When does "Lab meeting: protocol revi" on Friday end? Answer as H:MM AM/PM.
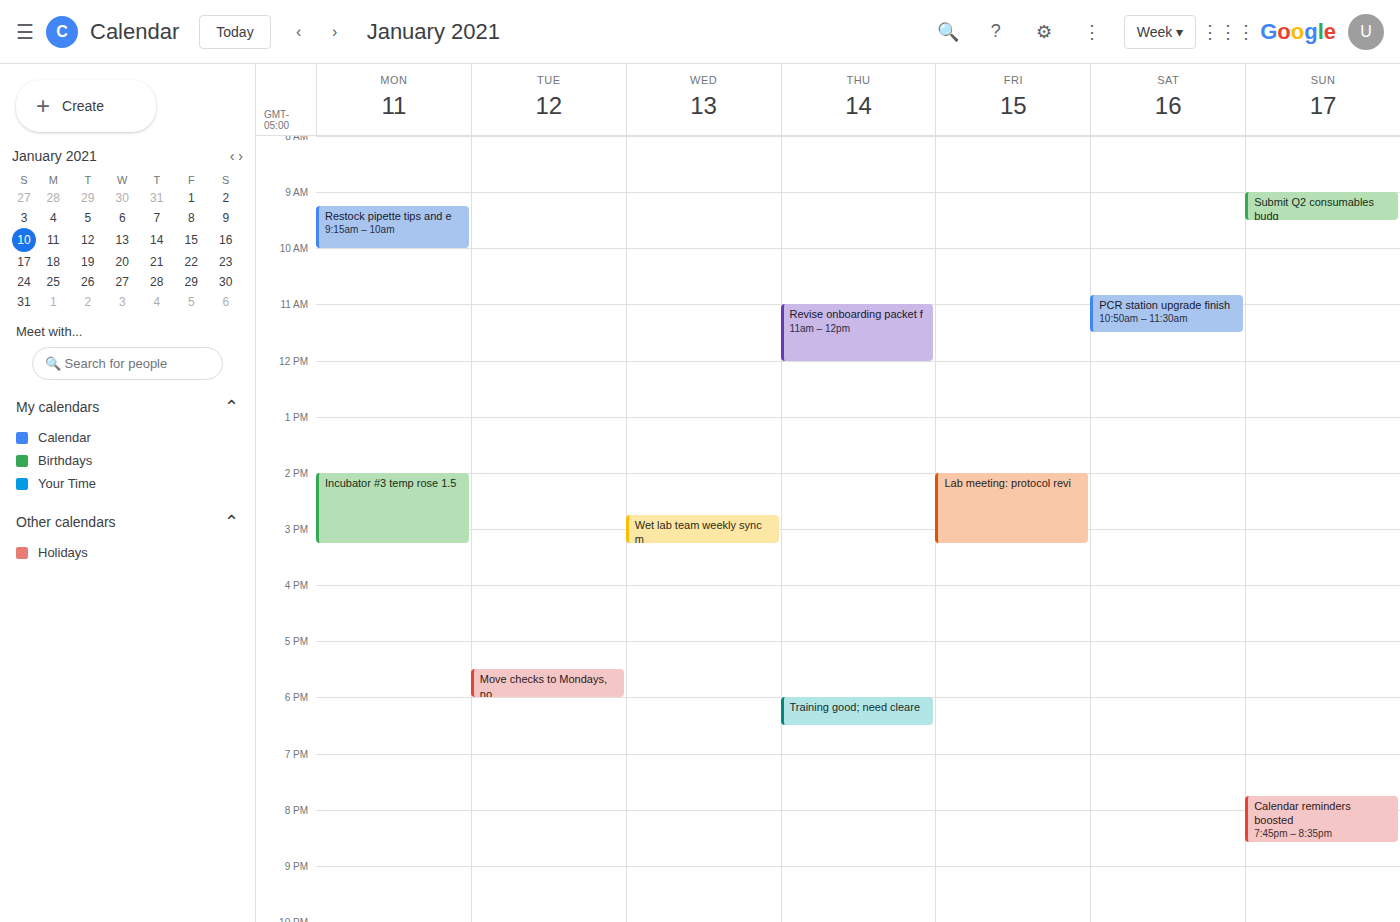
3:15 PM